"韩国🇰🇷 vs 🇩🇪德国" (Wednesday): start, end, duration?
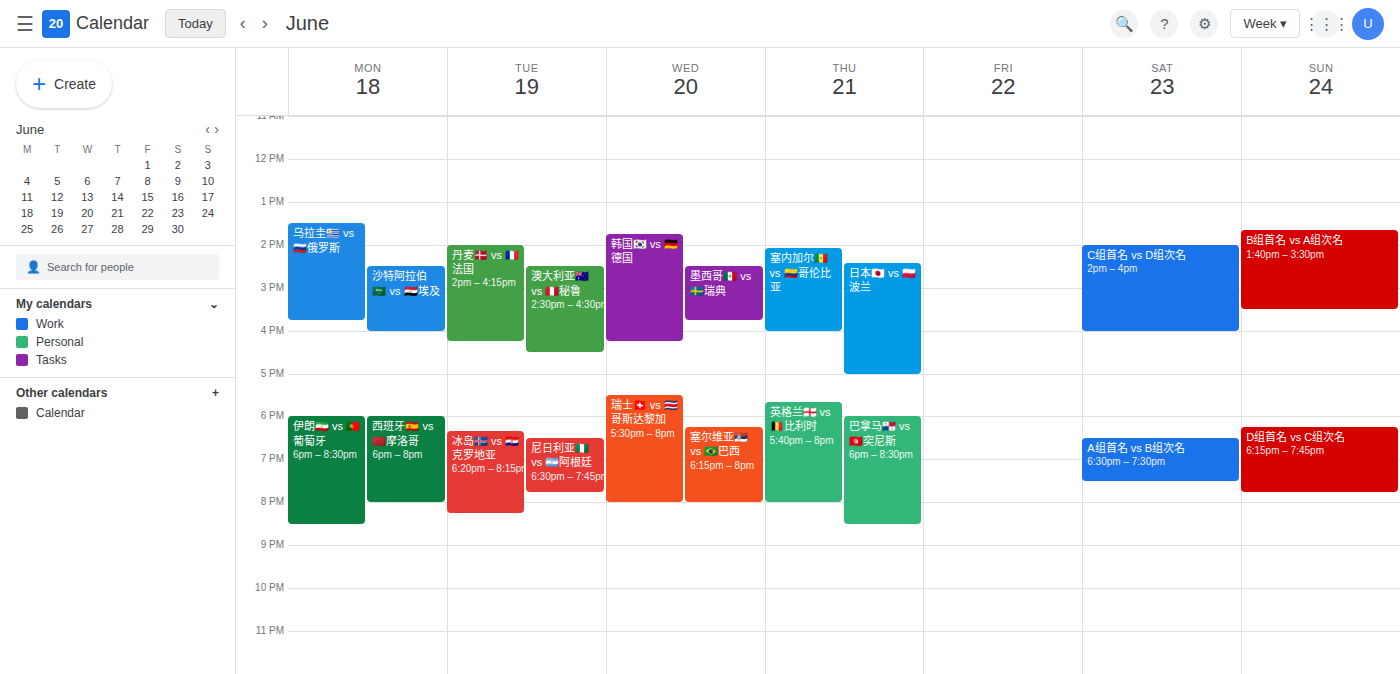
1:45 PM to 4:15 PM, 2 hours 30 minutes